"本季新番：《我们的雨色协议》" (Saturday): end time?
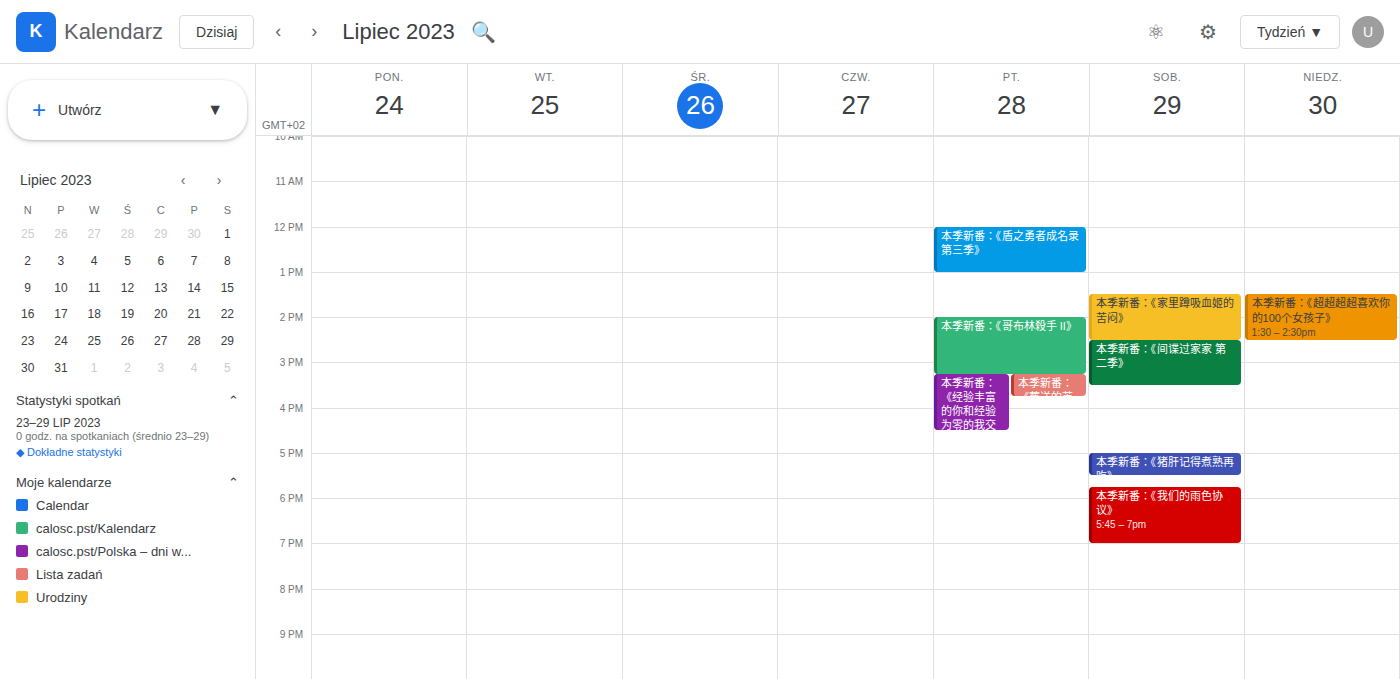
19:00